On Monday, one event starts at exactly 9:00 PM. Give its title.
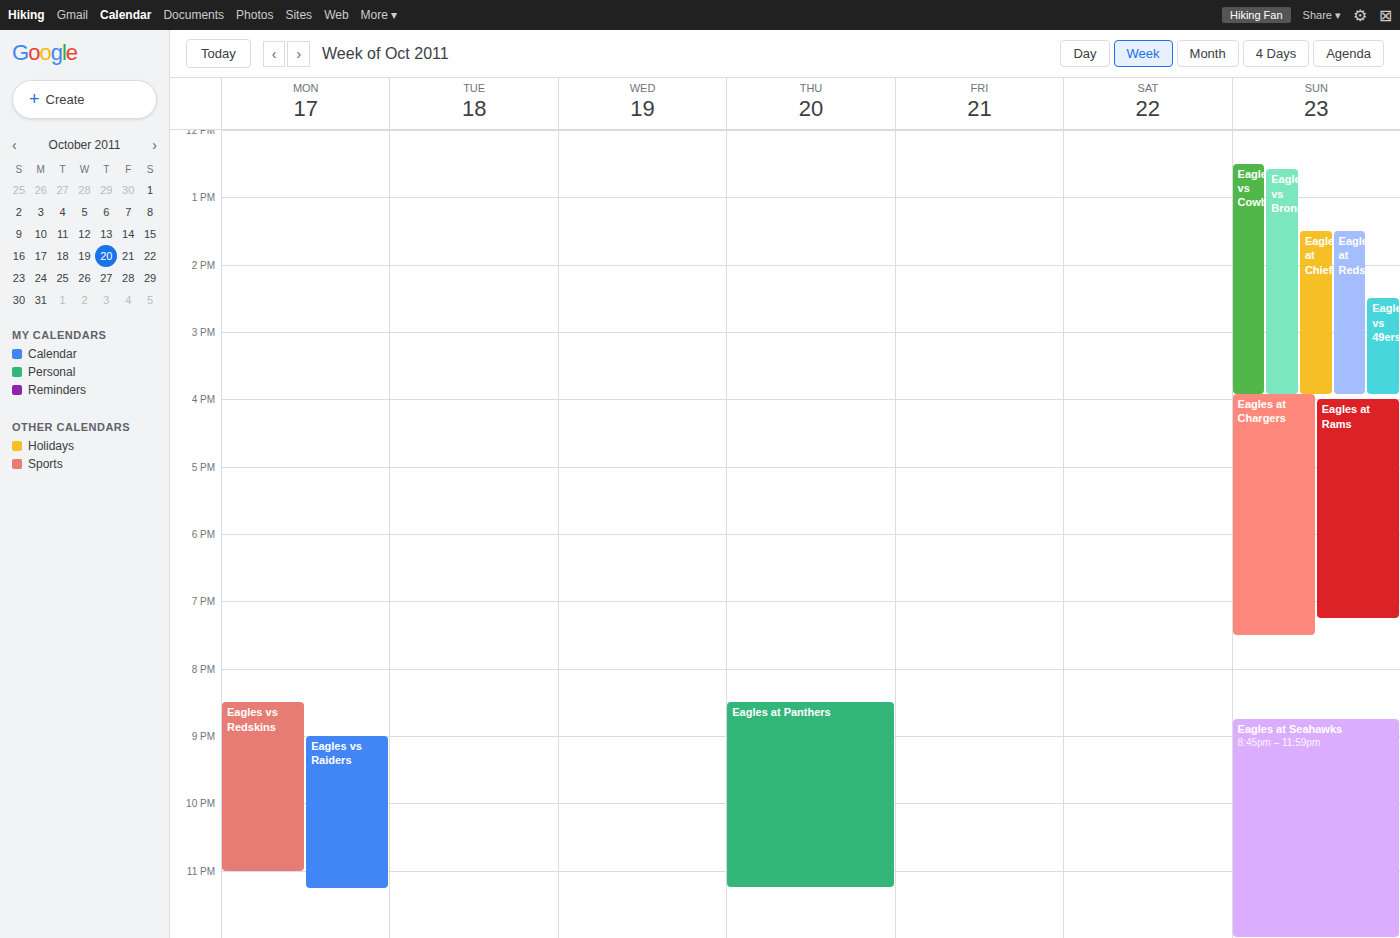
"Eagles vs Raiders"